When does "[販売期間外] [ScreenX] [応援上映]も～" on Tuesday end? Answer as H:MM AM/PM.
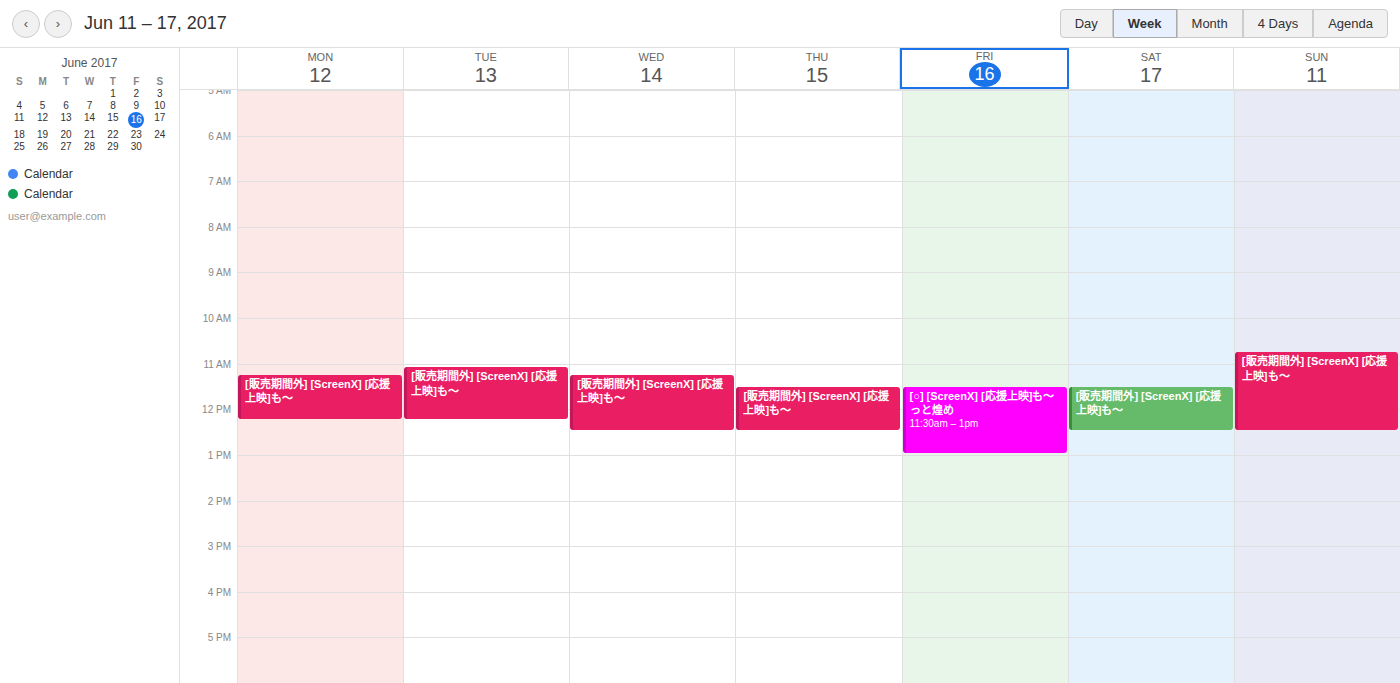
12:15 PM